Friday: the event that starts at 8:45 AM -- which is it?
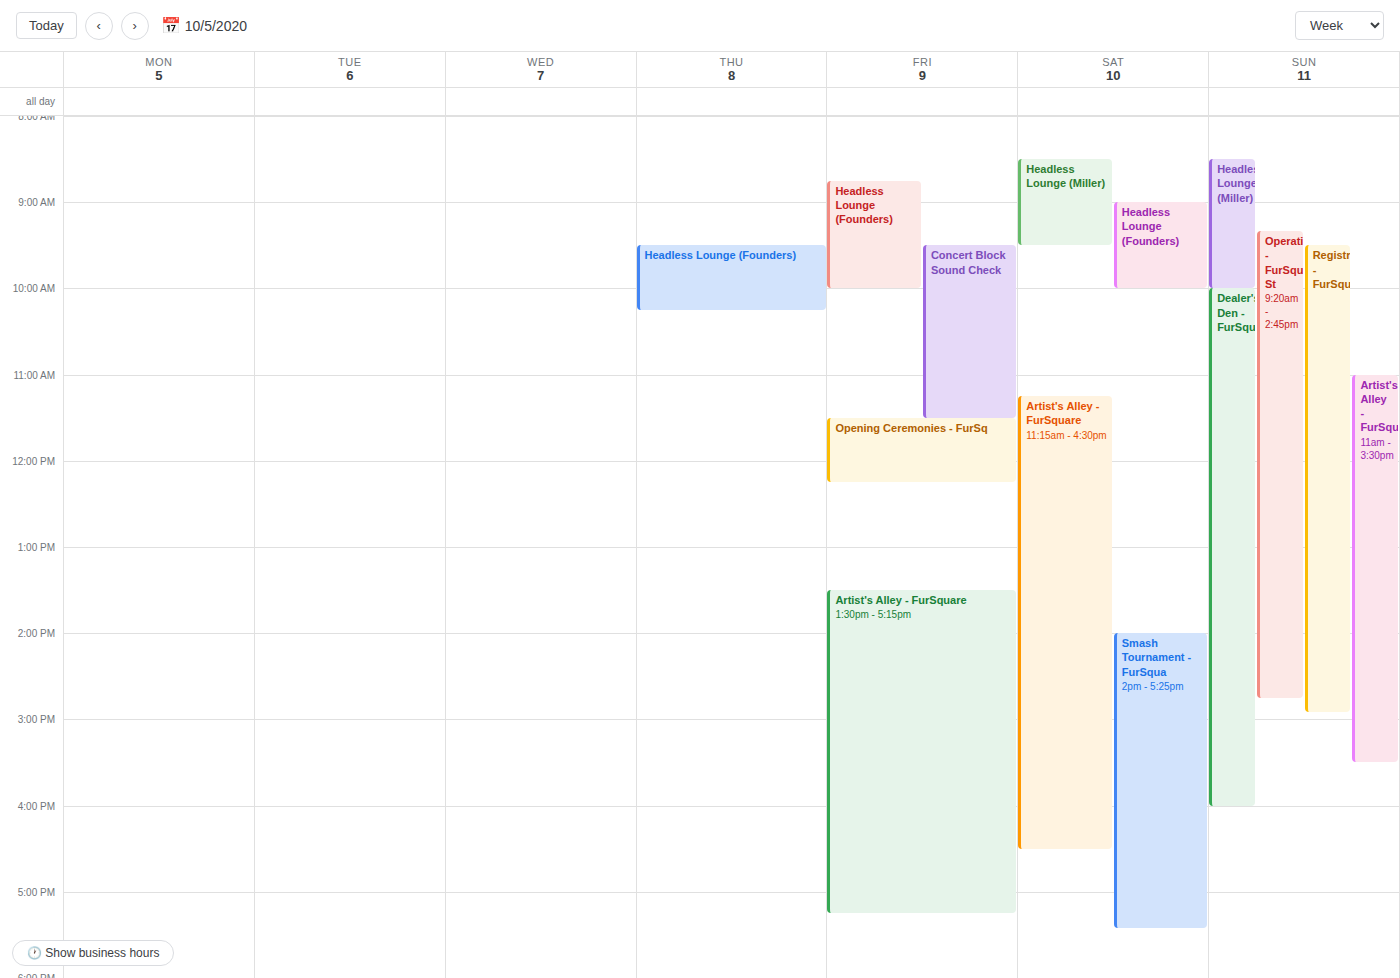
"Headless Lounge (Founders)"